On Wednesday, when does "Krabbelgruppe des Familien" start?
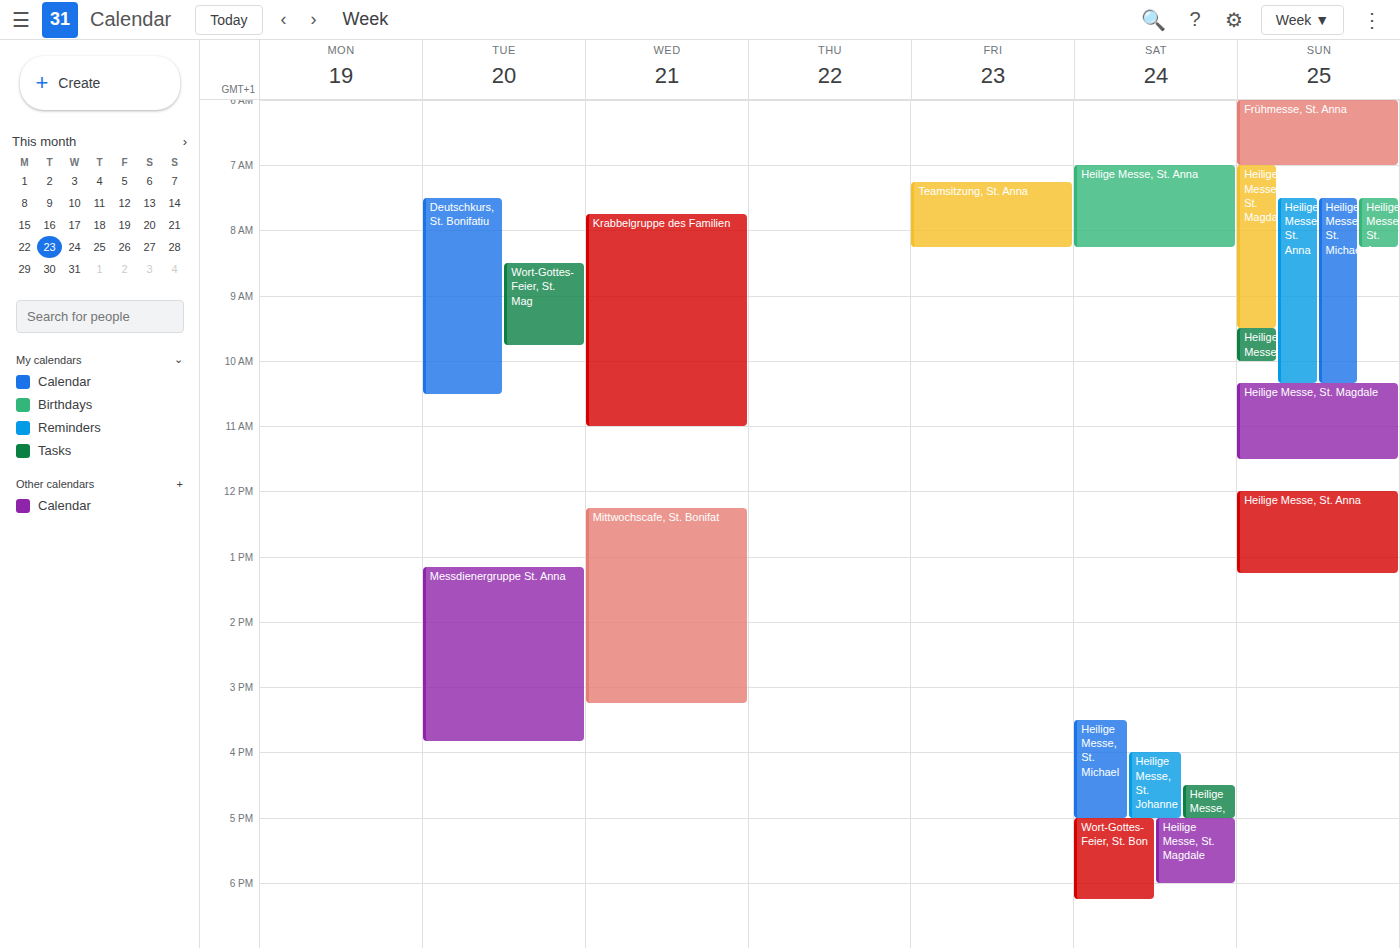
7:45 AM